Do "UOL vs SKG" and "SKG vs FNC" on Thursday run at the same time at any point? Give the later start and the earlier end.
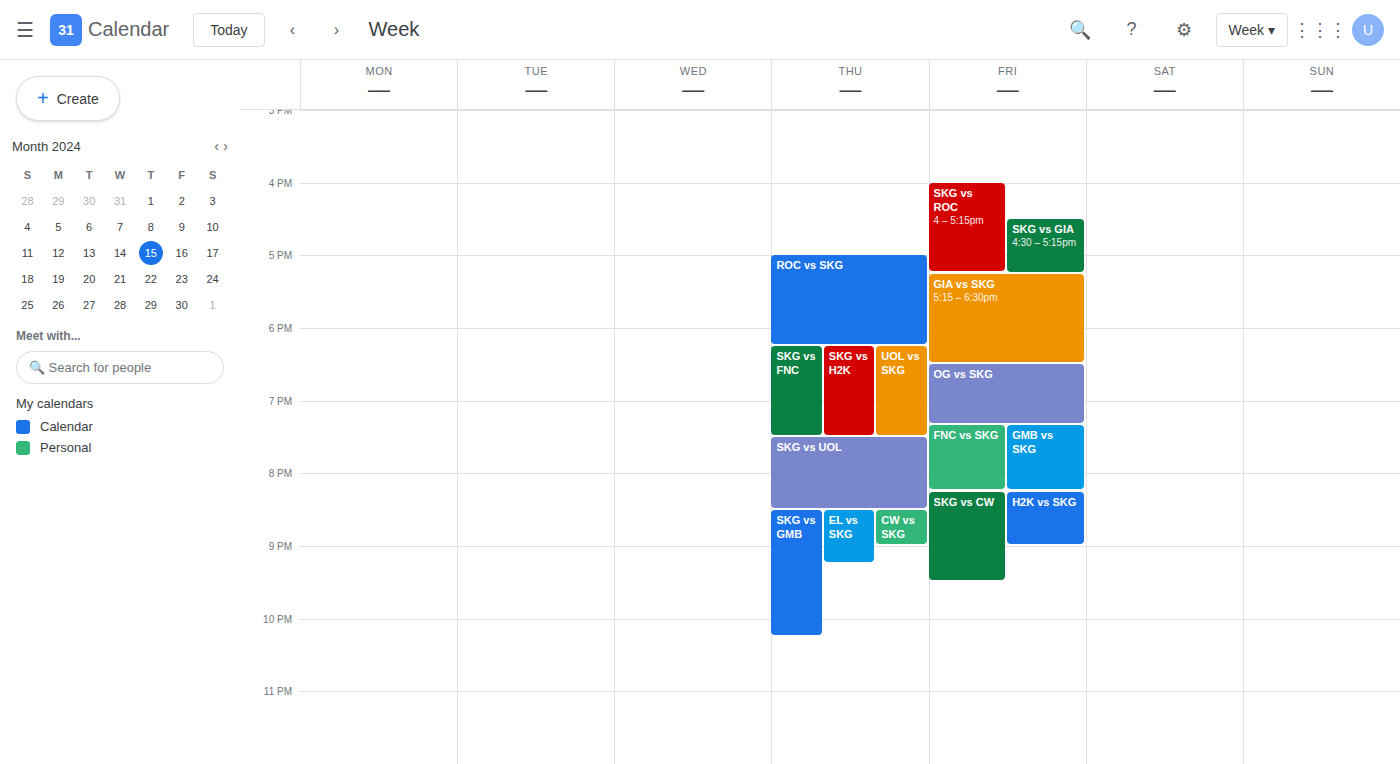
"SKG vs FNC" runs 6:15 PM to 7:30 PM, inside "UOL vs SKG" -- they overlap.